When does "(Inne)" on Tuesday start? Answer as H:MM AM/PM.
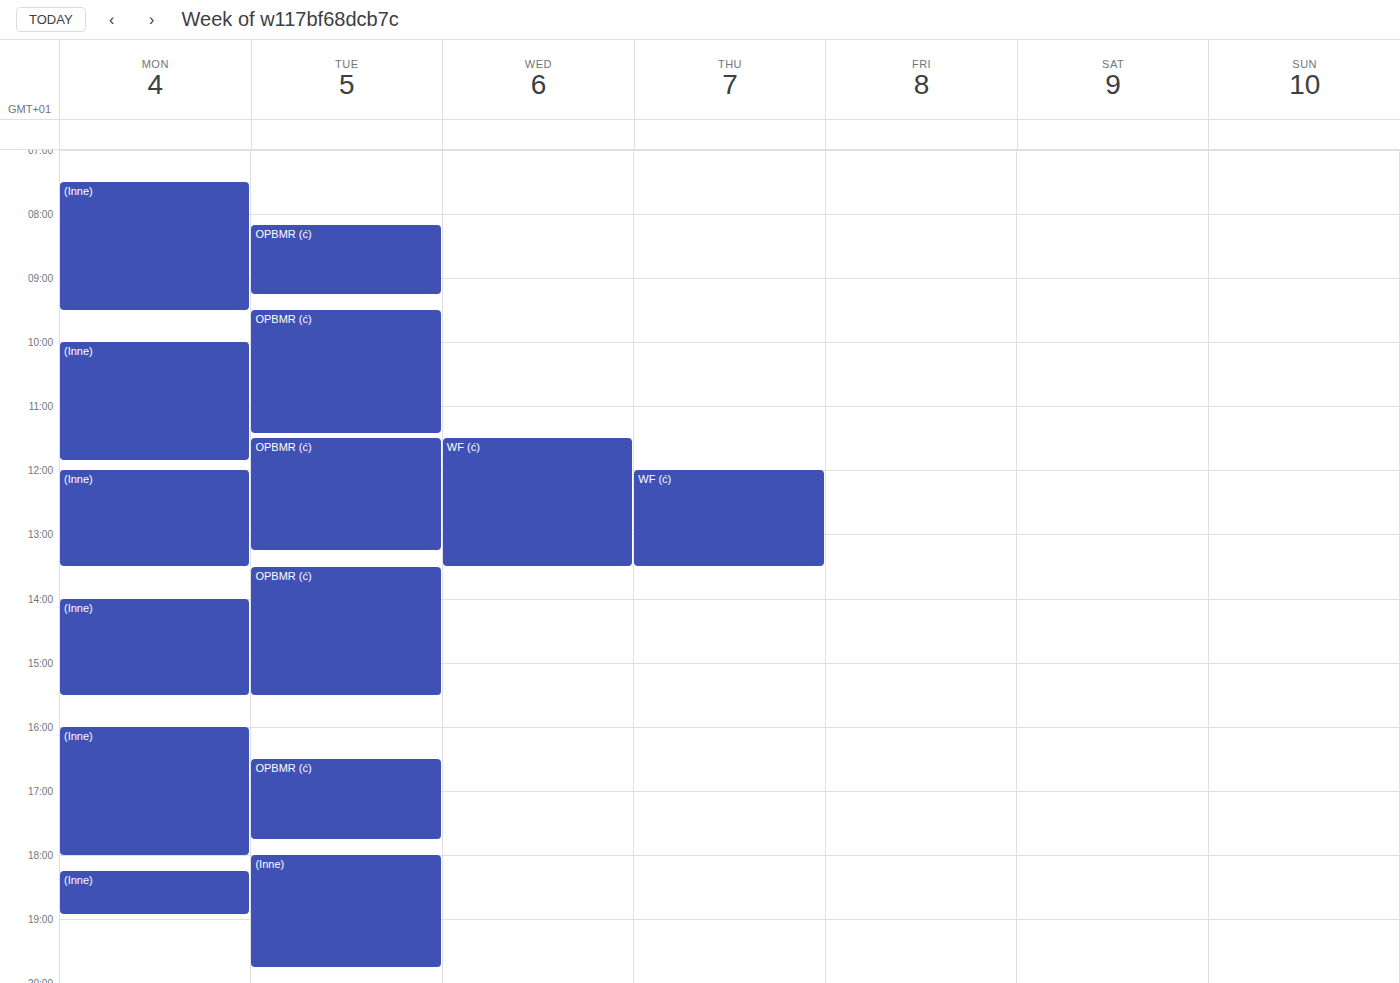
6:00 PM